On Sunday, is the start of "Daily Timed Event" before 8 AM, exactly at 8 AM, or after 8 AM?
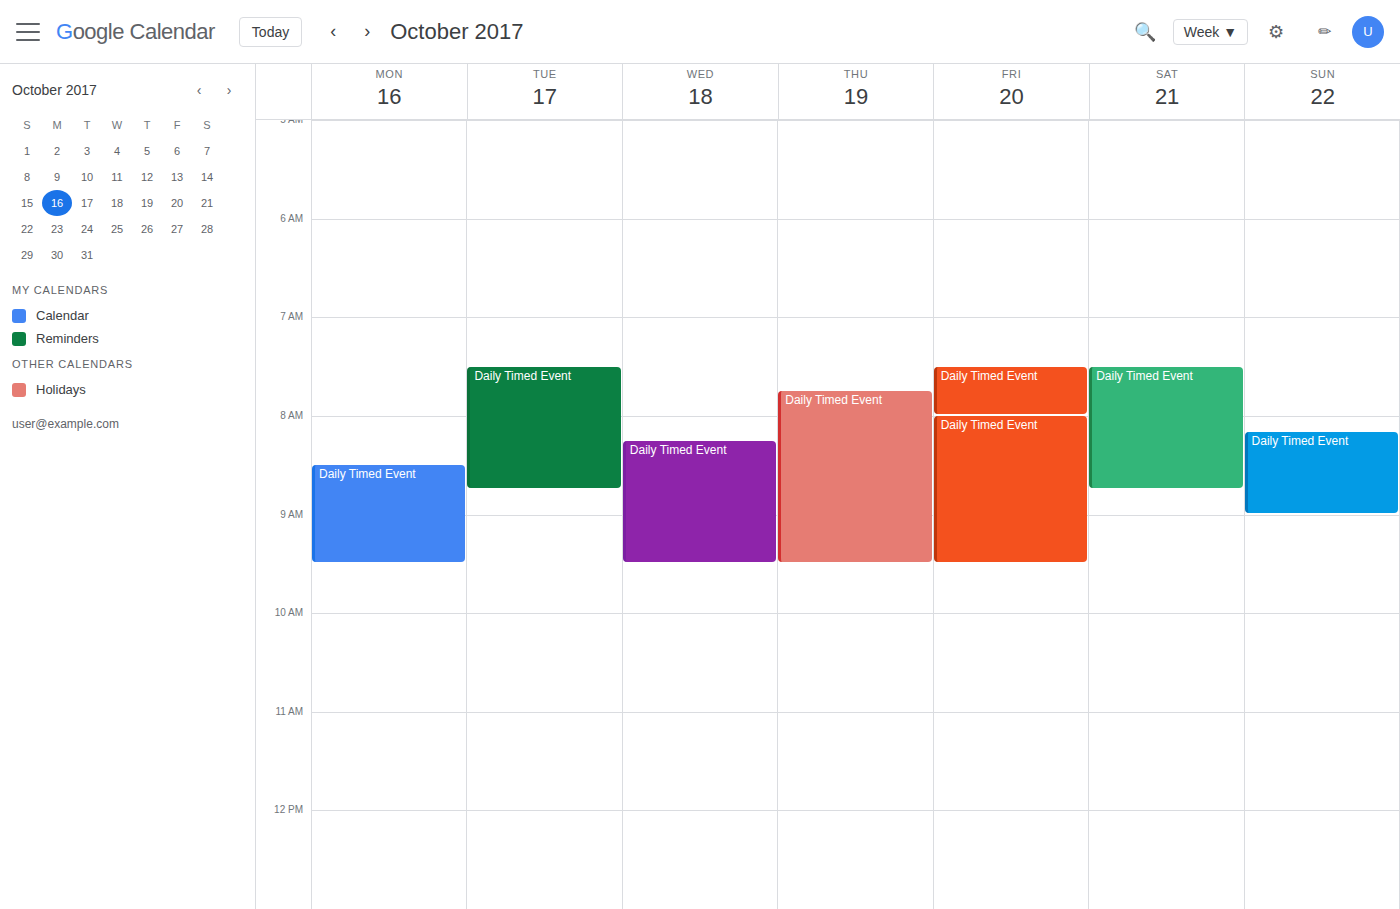
8:10 AM -- after 8 AM, 10 minutes below the 8 AM line.